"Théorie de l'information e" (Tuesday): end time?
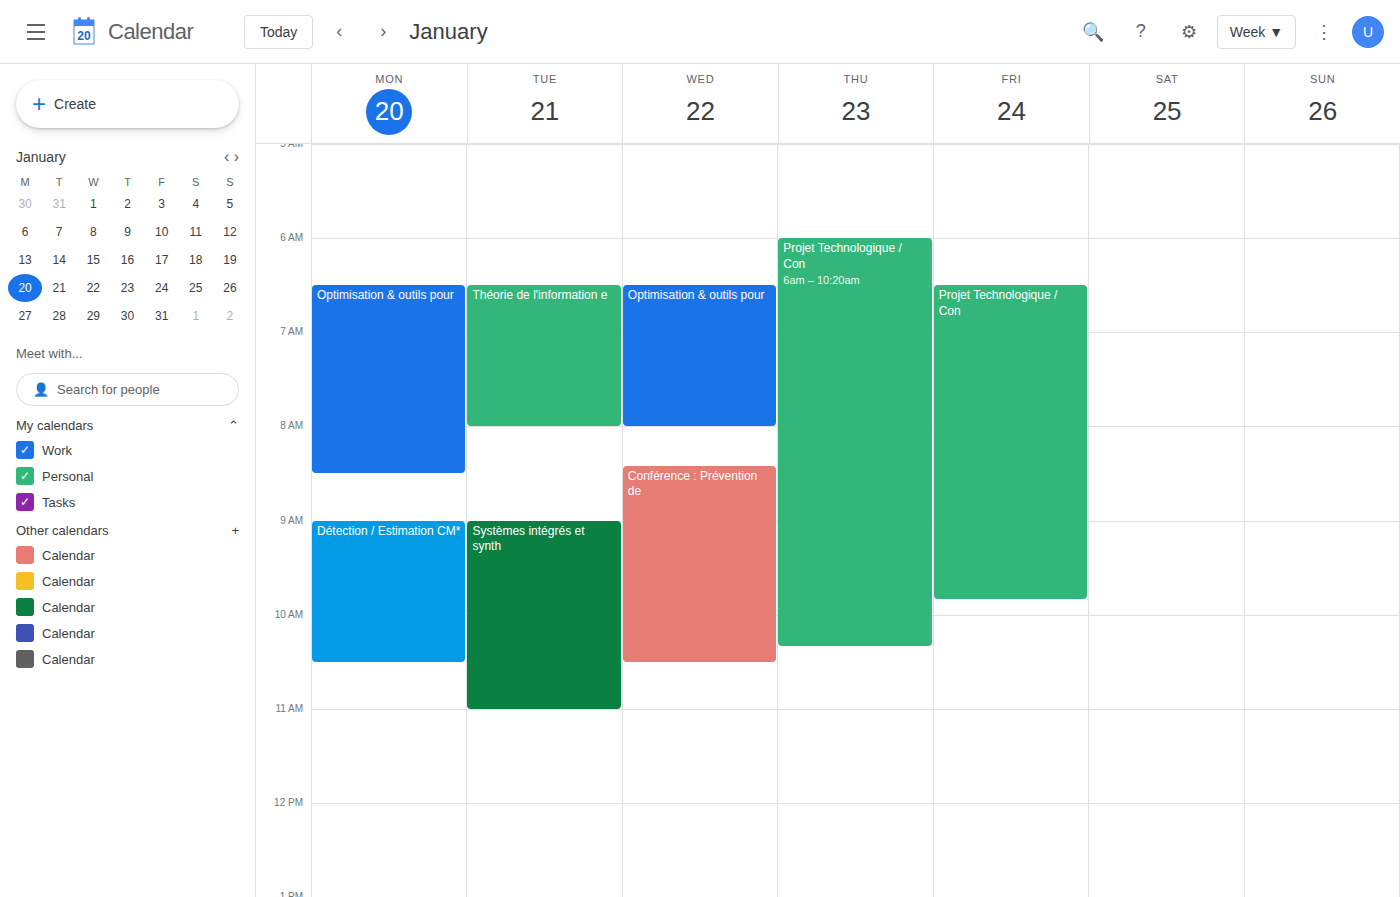
8:00 AM